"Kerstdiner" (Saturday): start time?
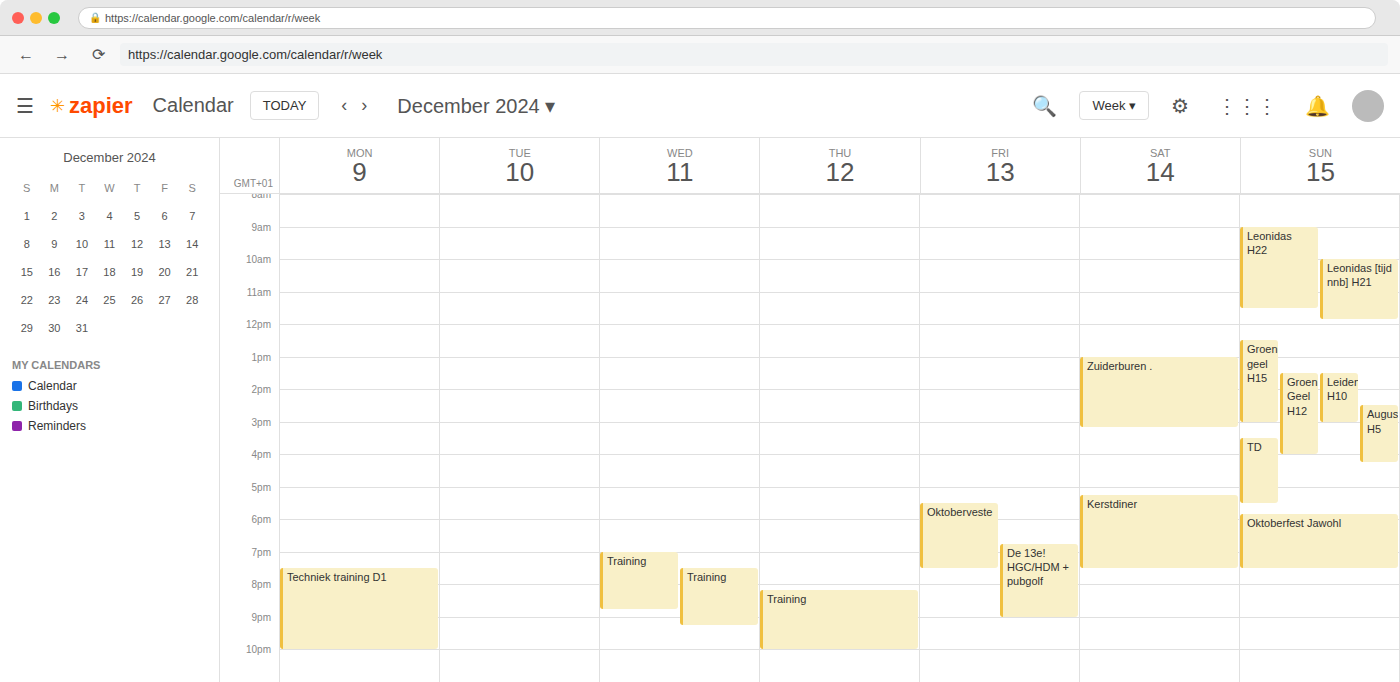
5:15 PM